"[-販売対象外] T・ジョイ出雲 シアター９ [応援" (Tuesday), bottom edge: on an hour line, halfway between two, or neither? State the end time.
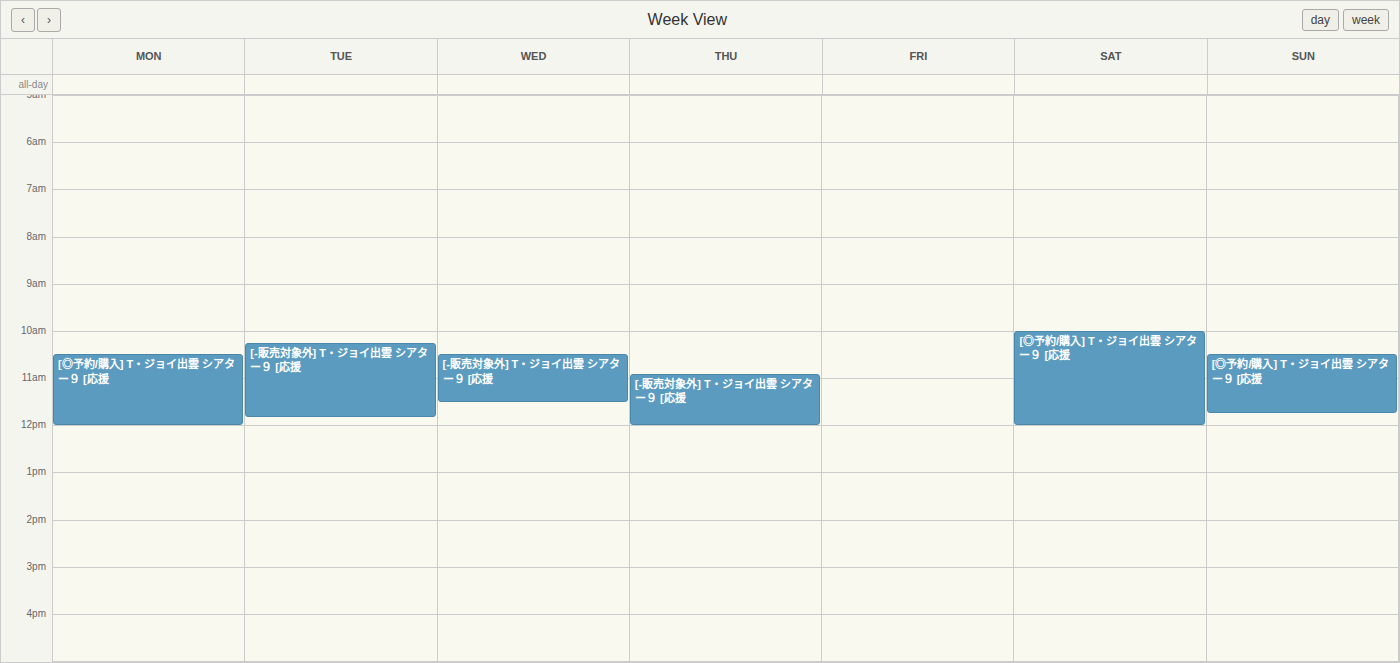
11:50 AM -- neither: 50 minutes below the 11 AM line and 10 minutes above the 12 PM line.